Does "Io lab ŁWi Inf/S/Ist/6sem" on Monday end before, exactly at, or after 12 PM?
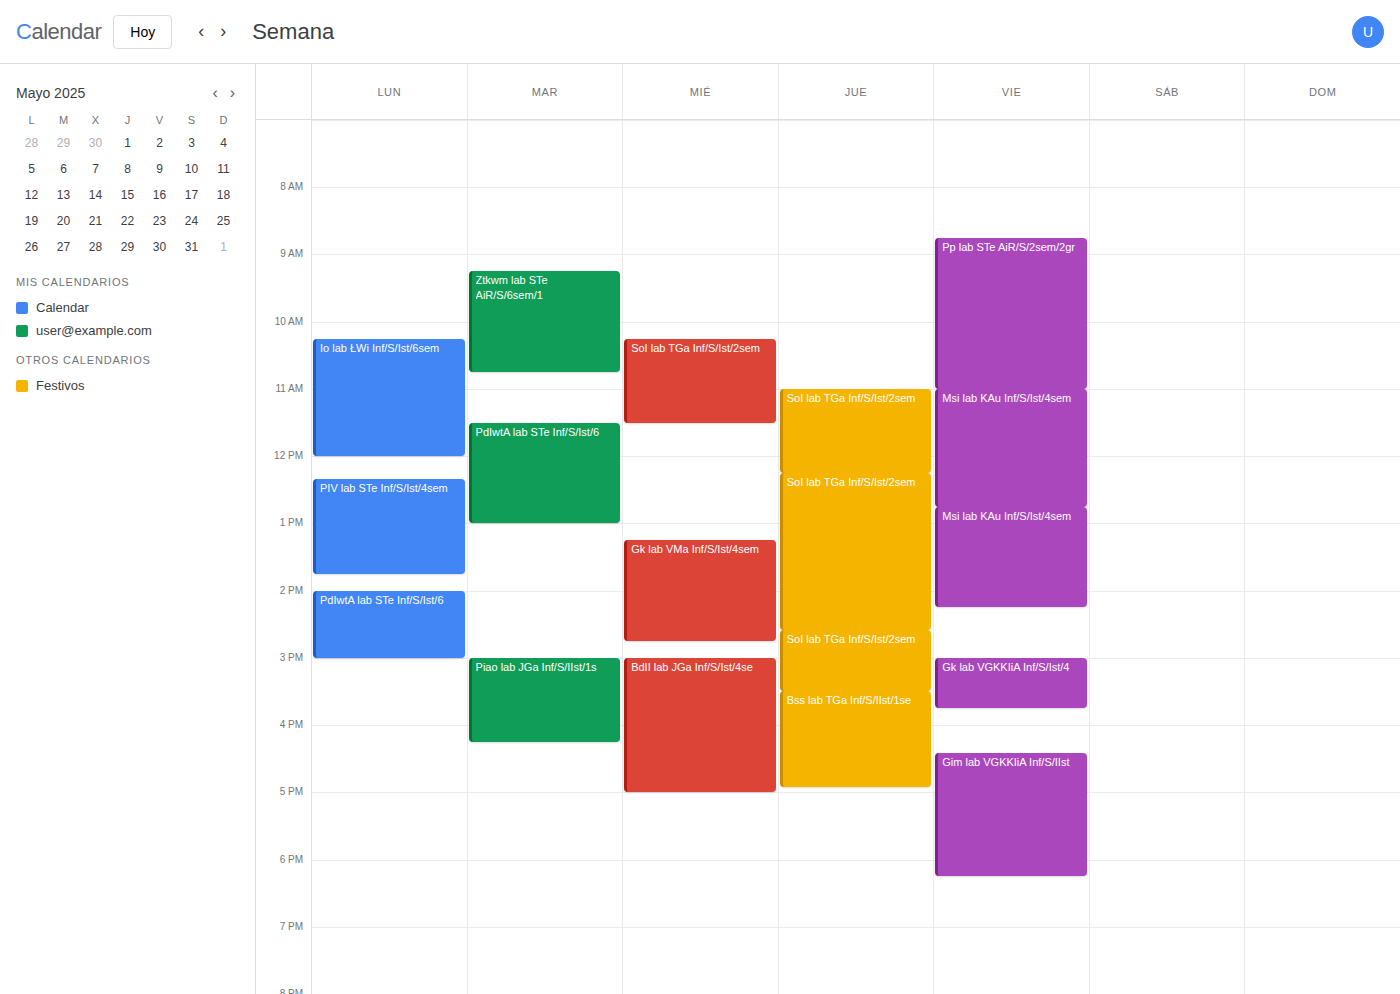
12:00 PM -- exactly at 12 PM, on the 12 PM line.